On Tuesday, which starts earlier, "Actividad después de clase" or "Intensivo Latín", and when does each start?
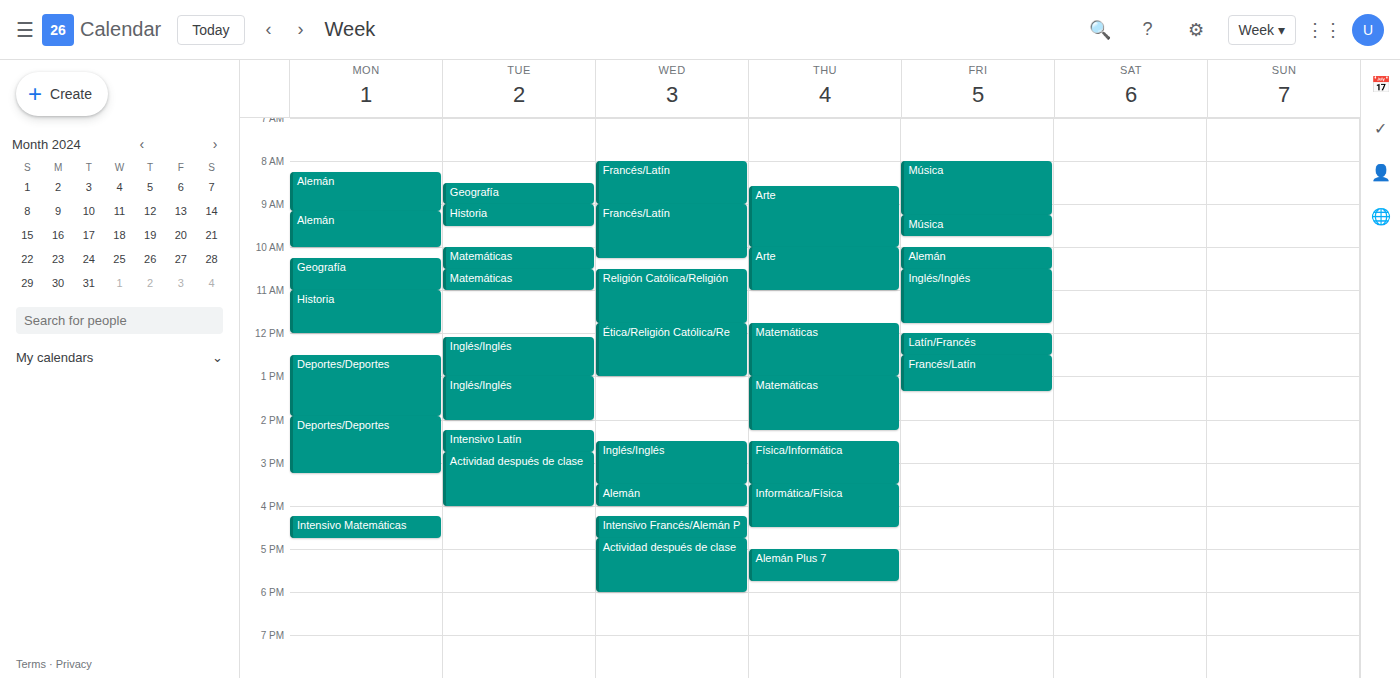
"Intensivo Latín" 2:15 PM; "Actividad después de clase" 2:45 PM.